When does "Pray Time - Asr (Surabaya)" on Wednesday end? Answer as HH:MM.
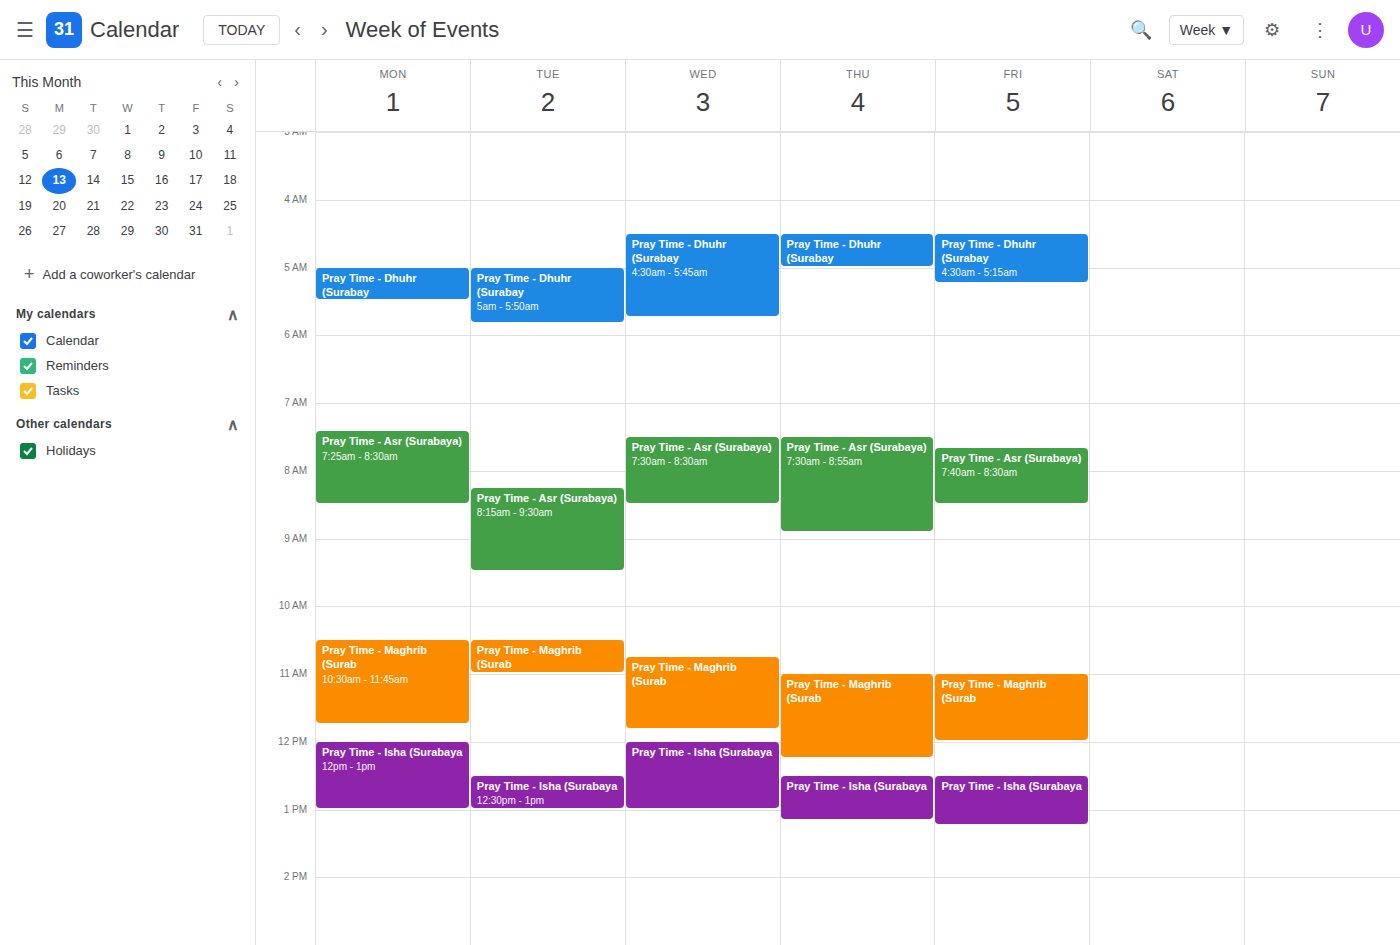
08:30